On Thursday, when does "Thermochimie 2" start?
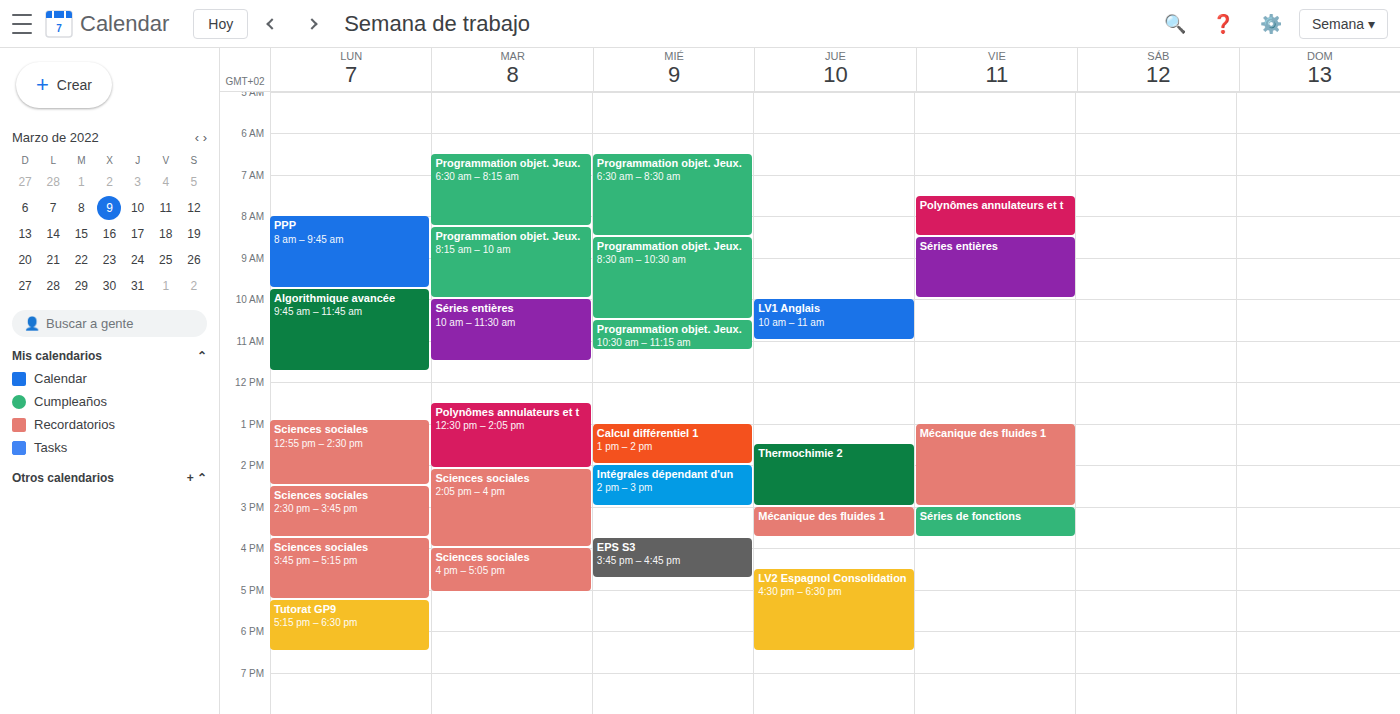
1:30 PM